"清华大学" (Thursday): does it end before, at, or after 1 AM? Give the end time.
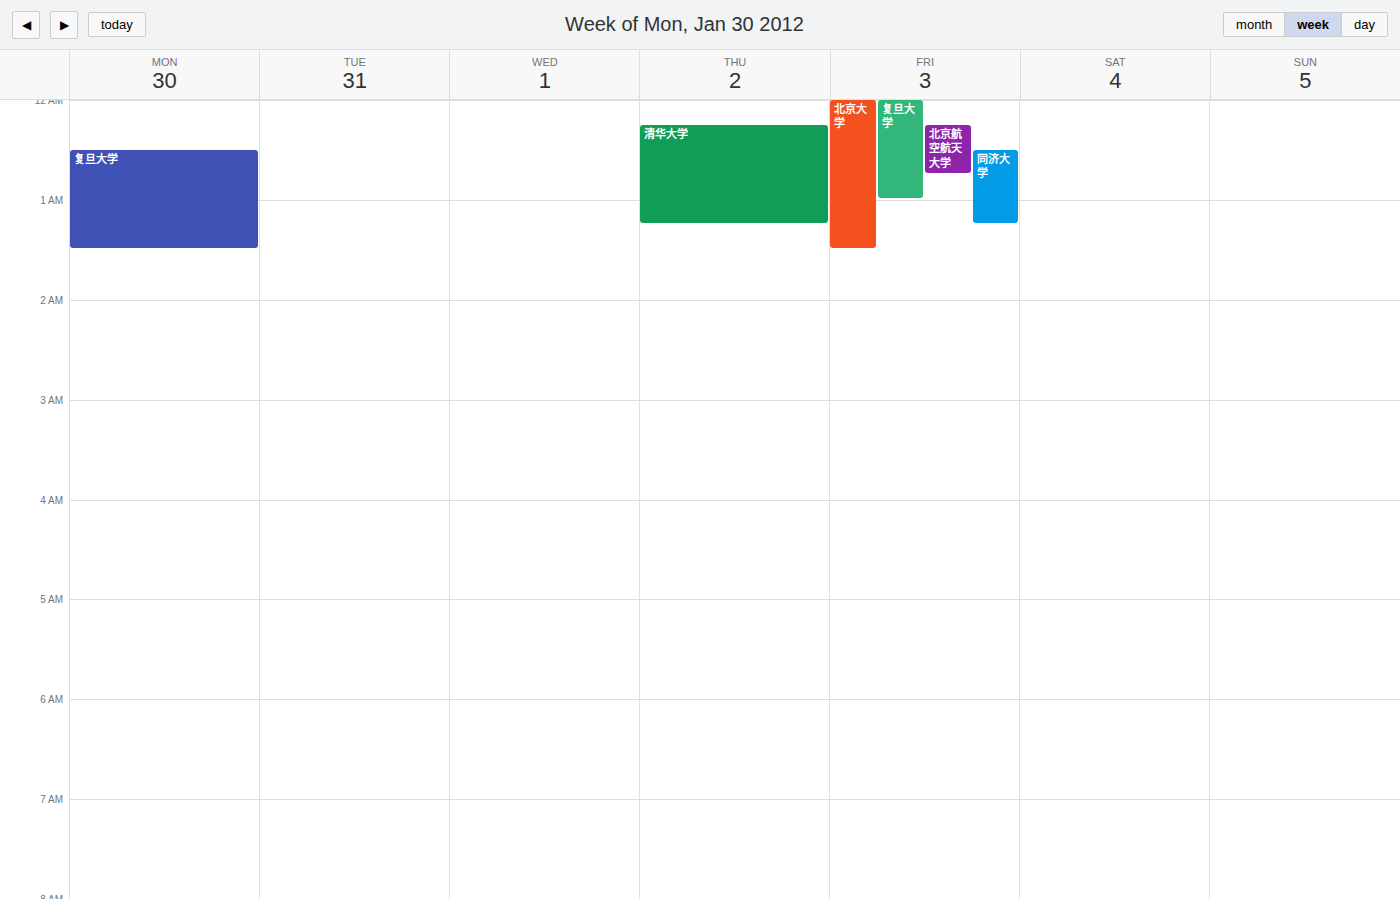
1:15 AM -- after 1 AM, 15 minutes below the 1 AM line.